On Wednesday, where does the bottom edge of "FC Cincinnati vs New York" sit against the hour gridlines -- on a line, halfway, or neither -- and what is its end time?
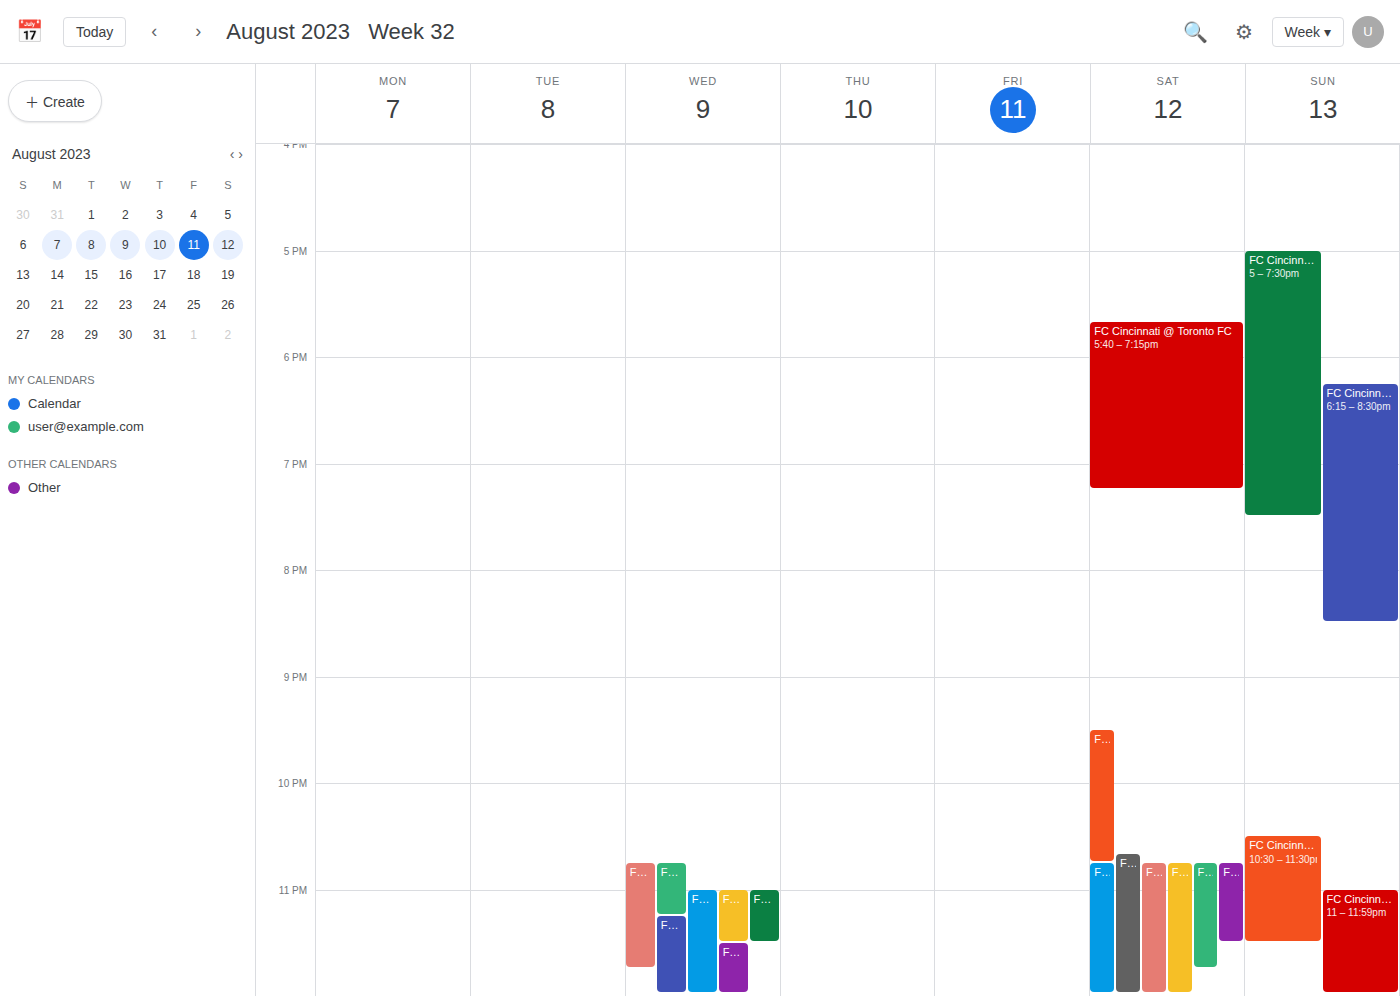
11:30 PM -- halfway between the 11 PM and 12 AM lines.